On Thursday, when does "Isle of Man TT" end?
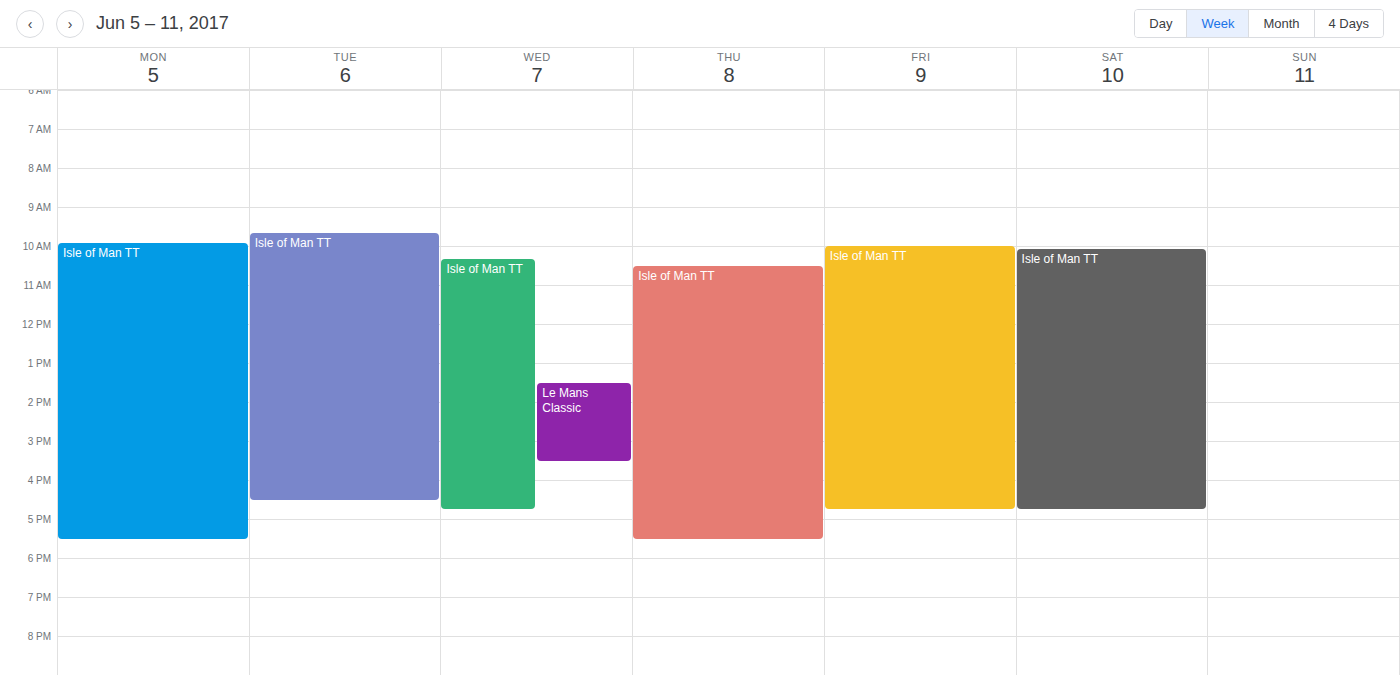
5:30 PM